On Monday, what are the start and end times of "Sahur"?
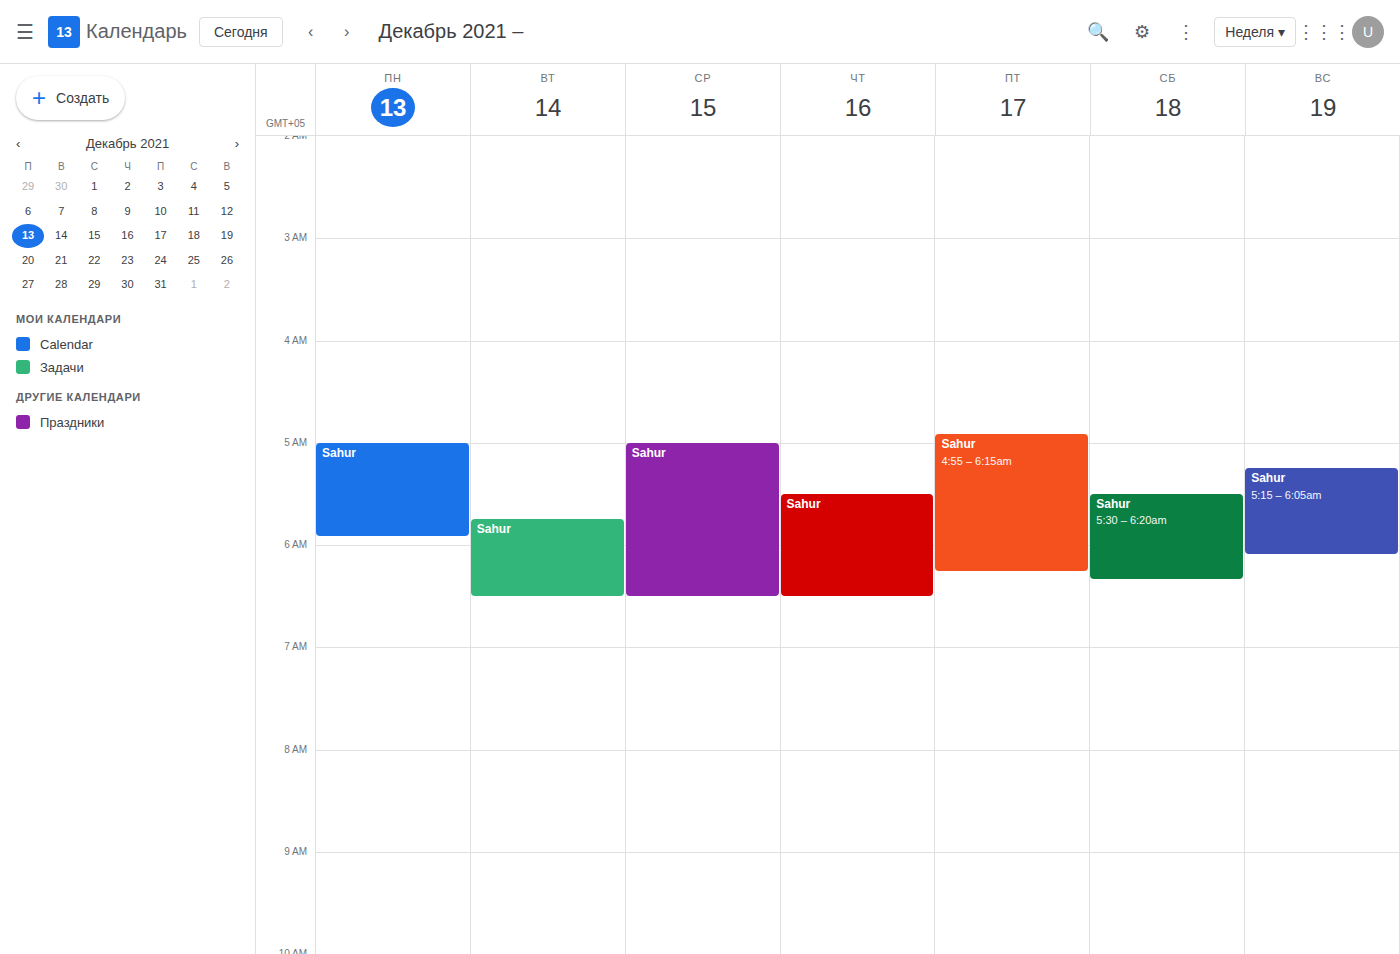
5:00 AM to 5:55 AM